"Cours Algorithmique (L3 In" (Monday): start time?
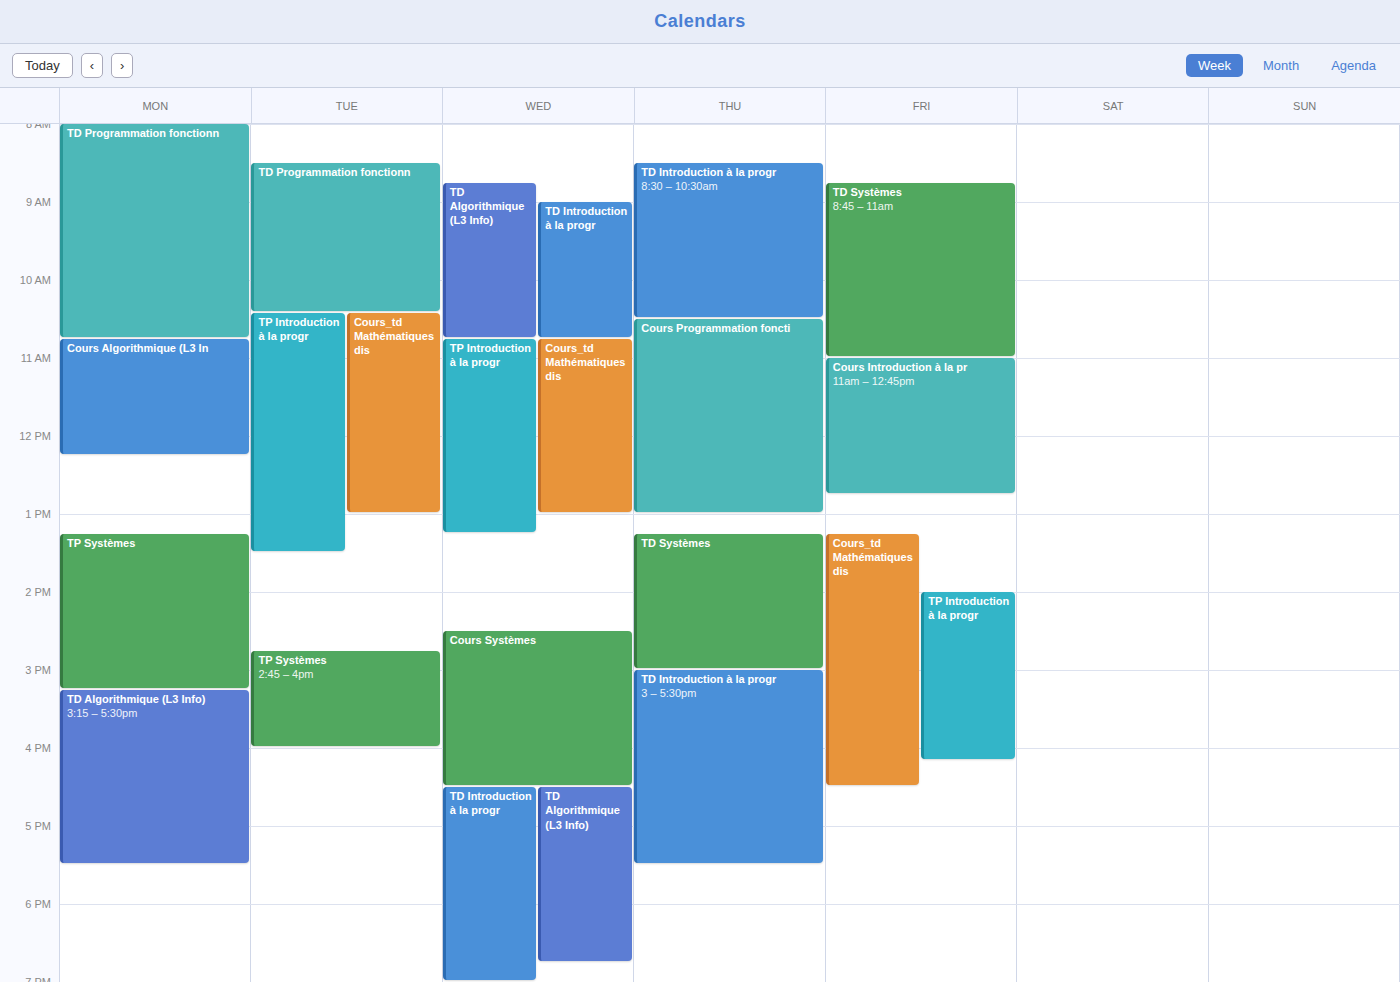
10:45 AM